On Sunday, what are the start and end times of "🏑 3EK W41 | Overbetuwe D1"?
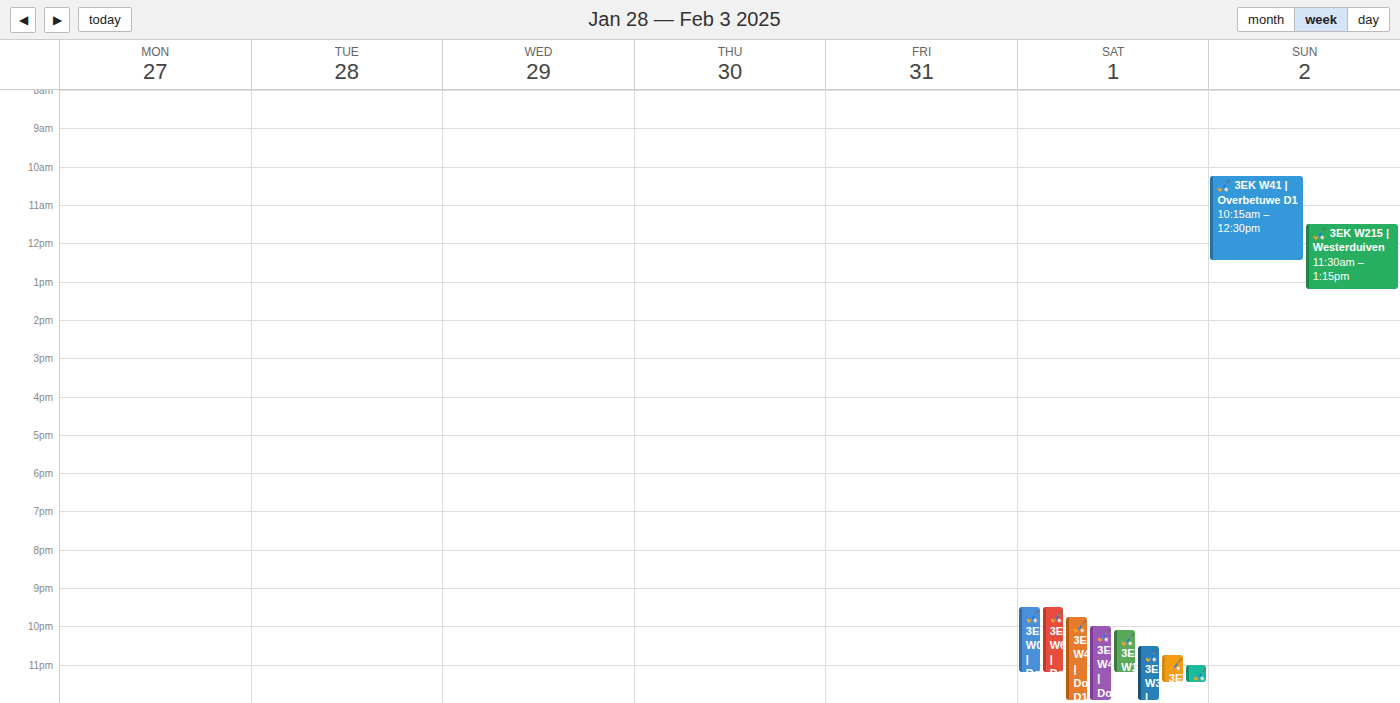
10:15 to 12:30